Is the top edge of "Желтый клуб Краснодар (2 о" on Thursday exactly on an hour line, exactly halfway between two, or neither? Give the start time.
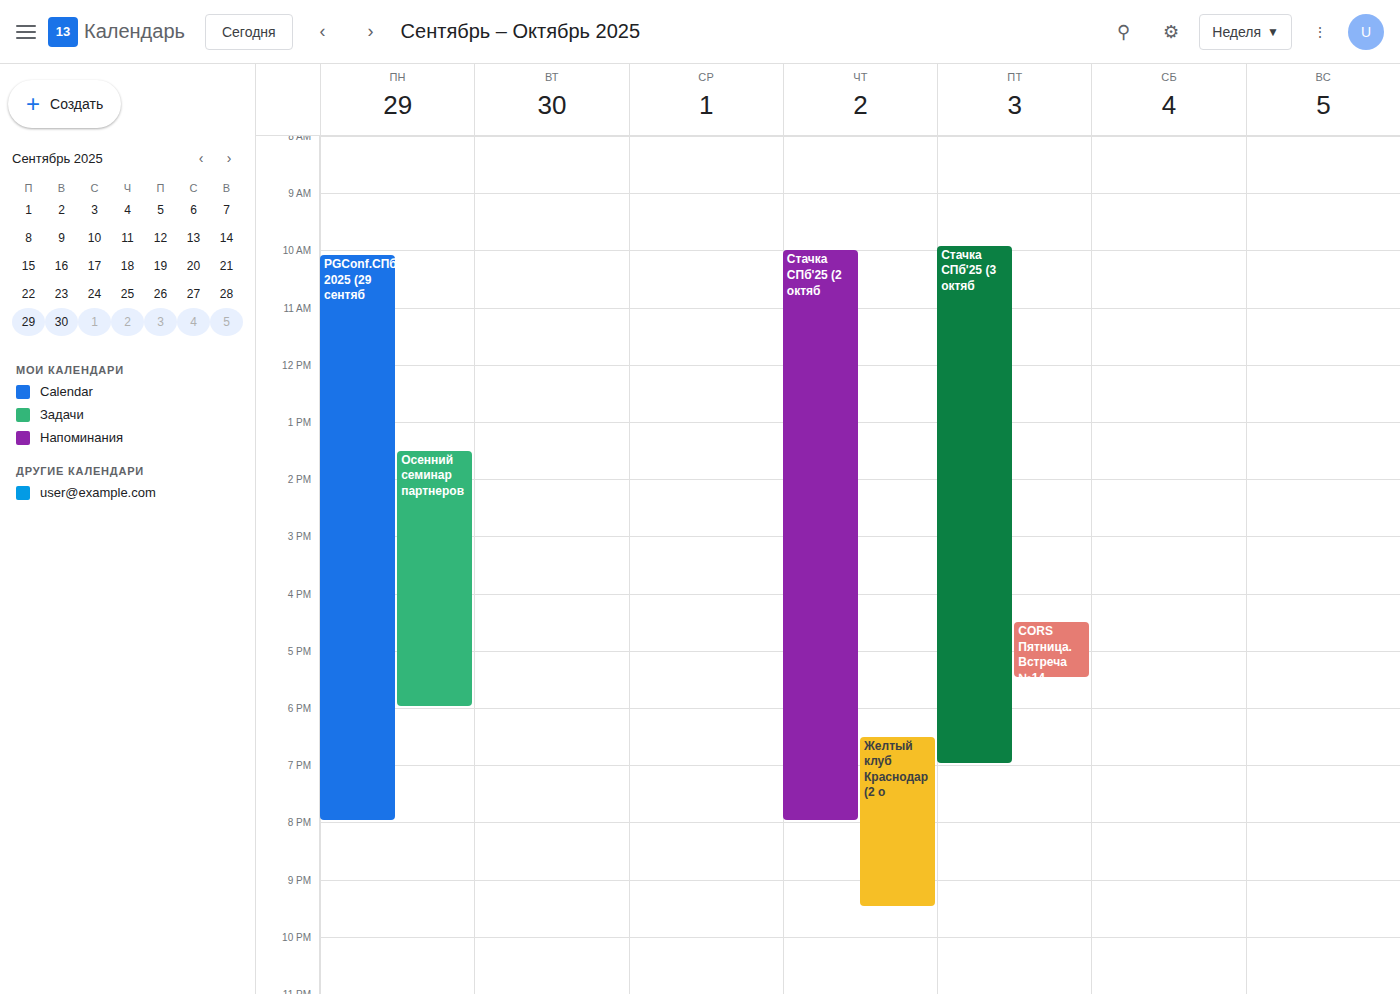
18:30 -- halfway between the 18:00 and 19:00 lines.